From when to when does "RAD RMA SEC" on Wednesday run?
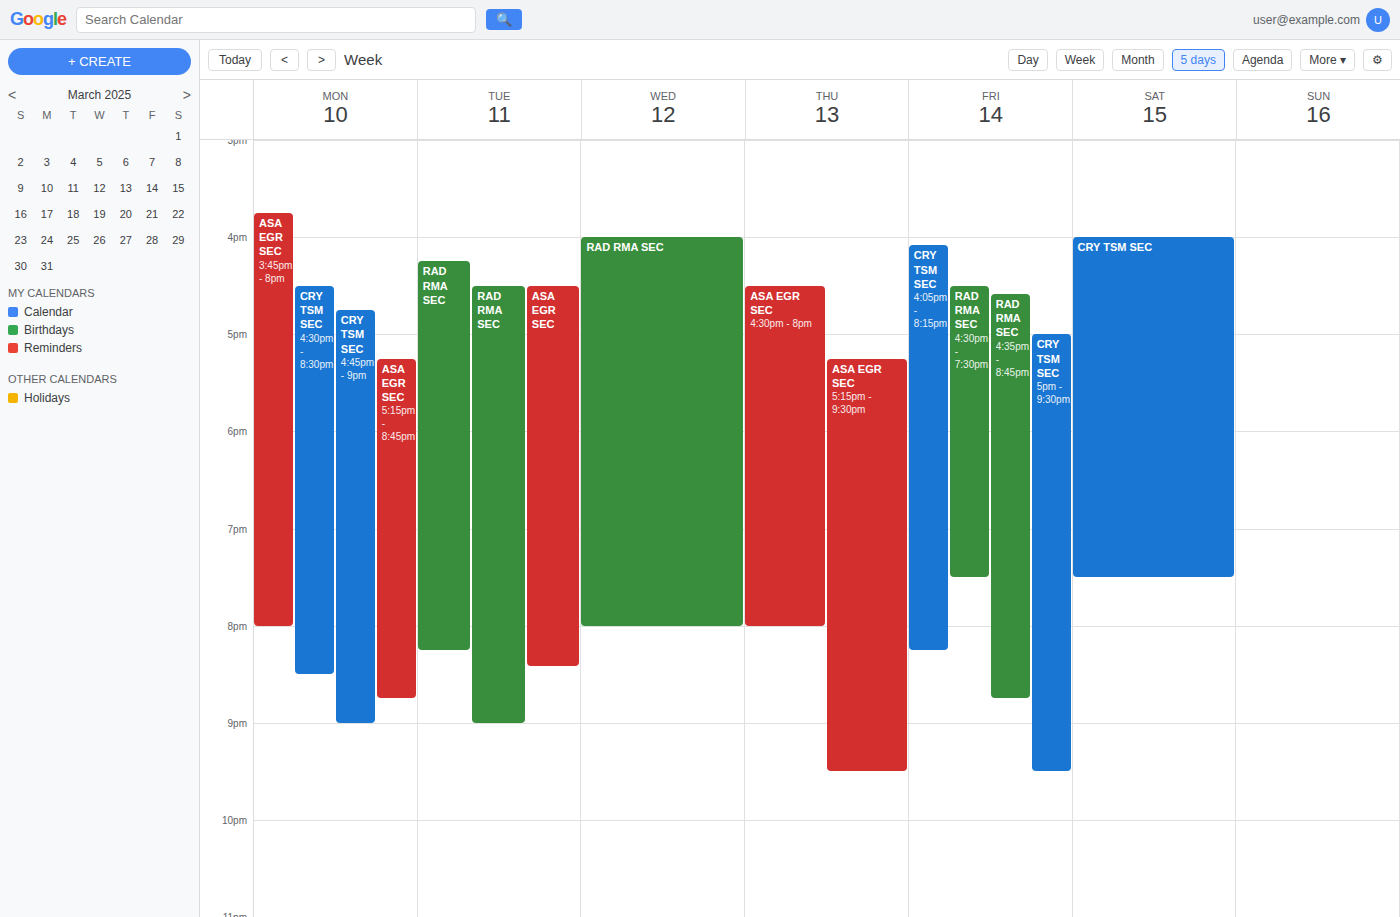
4:00 PM to 8:00 PM